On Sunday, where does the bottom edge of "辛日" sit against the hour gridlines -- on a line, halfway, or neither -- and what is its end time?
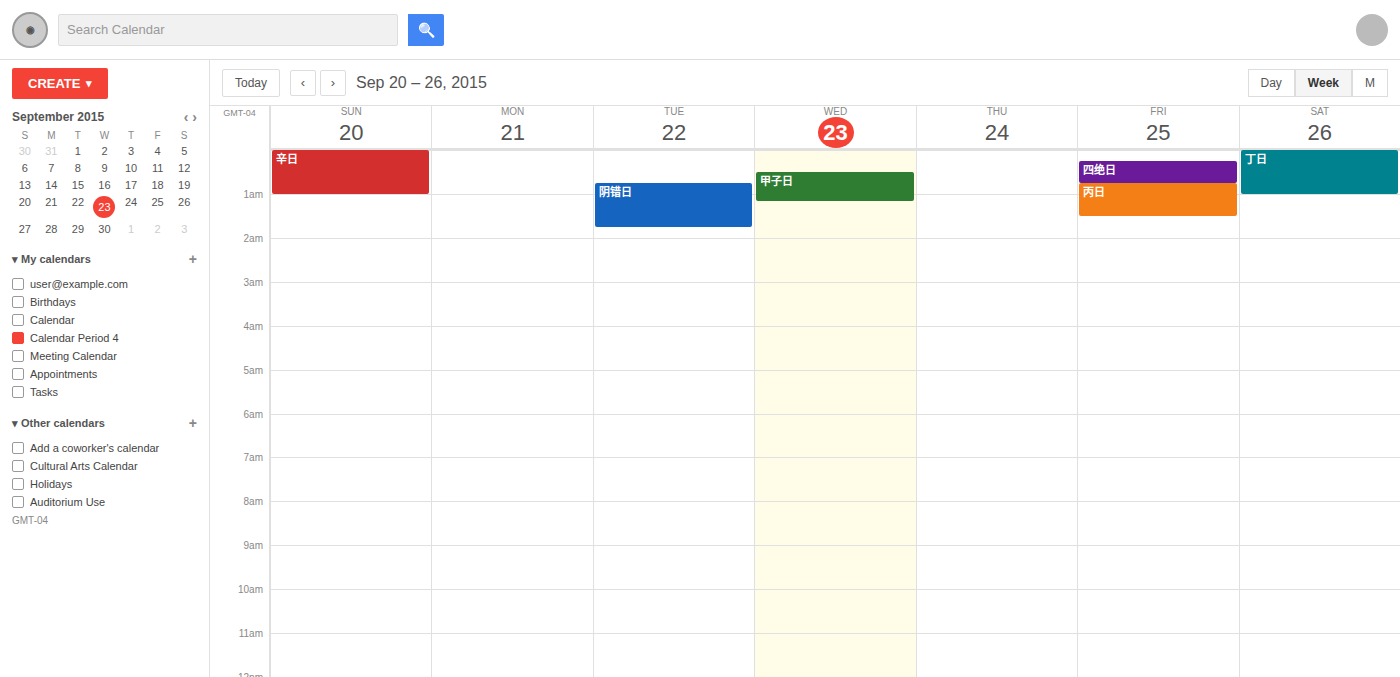
1:00 AM -- exactly on the 1 AM line.